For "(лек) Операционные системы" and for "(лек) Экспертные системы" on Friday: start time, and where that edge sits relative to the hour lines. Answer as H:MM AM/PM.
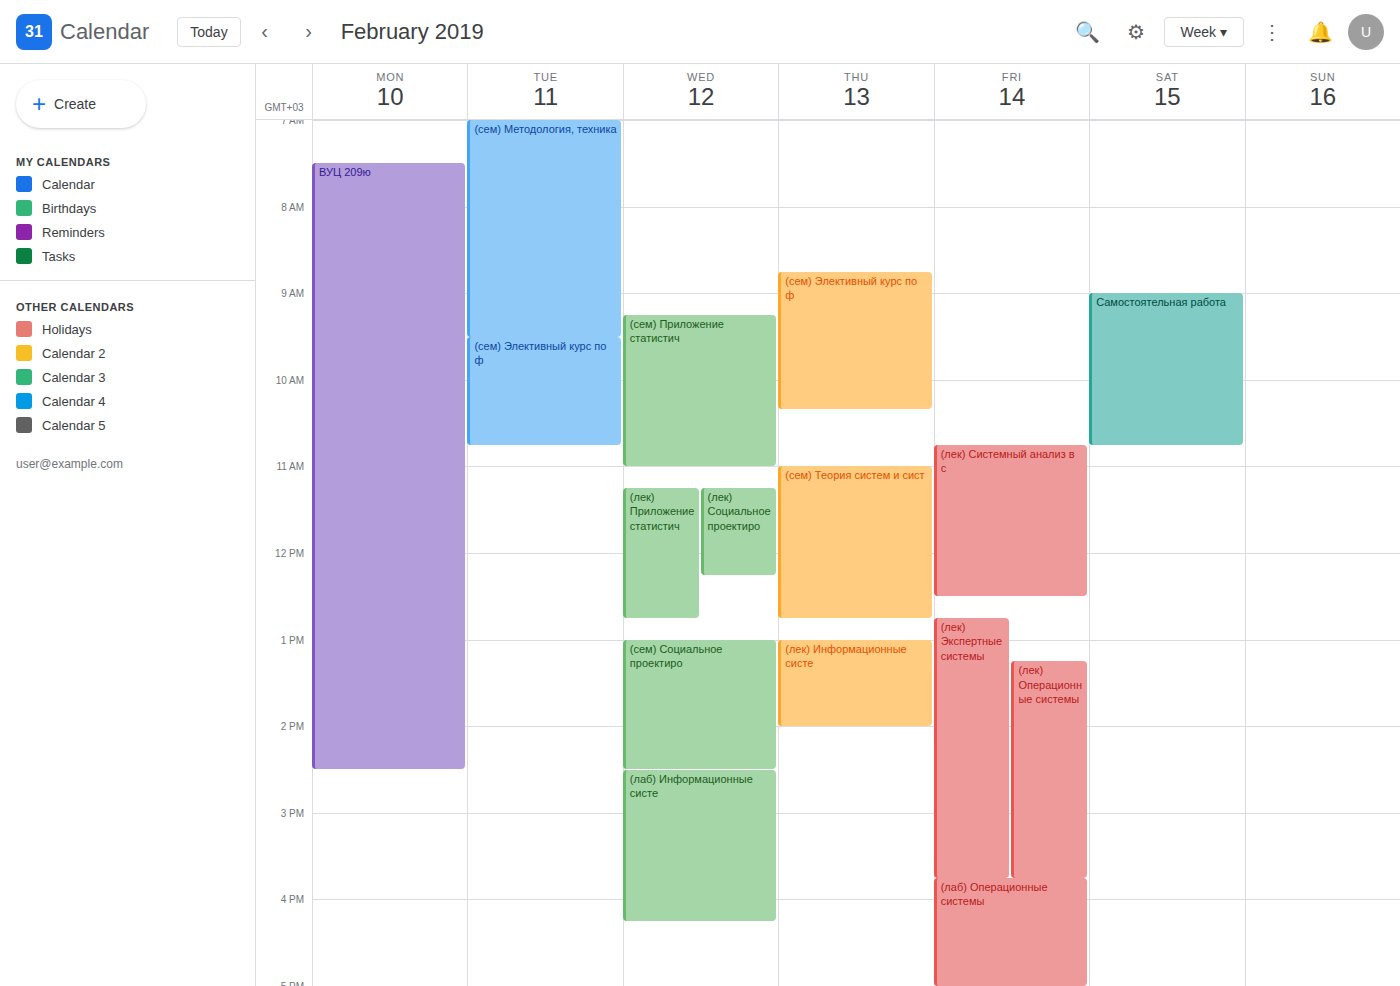
"(лек) Операционные системы": 1:15 PM, neither: a quarter of the way from the 1 PM line to the 2 PM line. "(лек) Экспертные системы": 12:45 PM, neither: three quarters of the way from the 12 PM line to the 1 PM line.